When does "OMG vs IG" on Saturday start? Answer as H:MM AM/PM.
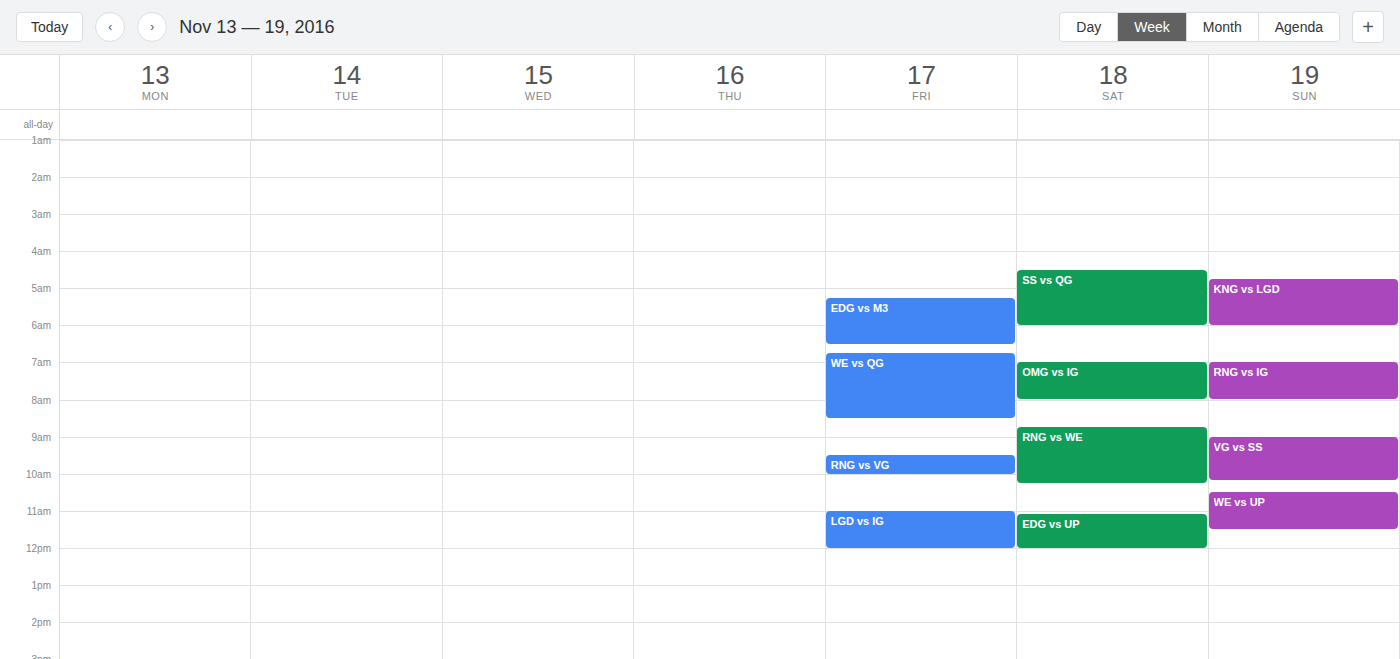
7:00 AM